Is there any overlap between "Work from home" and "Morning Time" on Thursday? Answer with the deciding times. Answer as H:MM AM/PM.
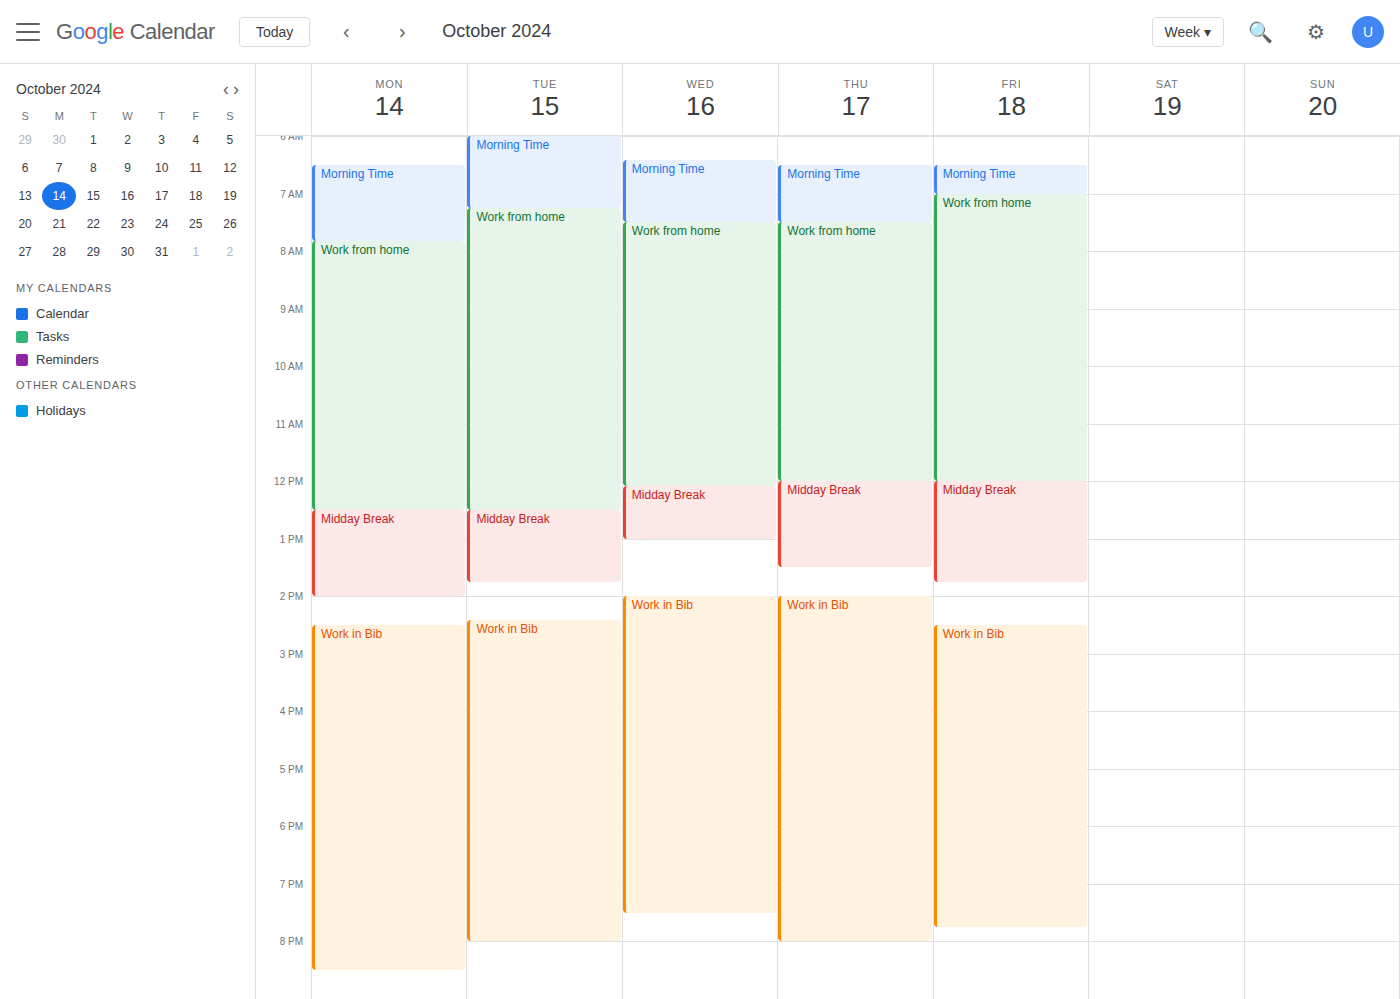
"Morning Time" ends at 7:30 AM, exactly when "Work from home" starts -- they touch but do not overlap.